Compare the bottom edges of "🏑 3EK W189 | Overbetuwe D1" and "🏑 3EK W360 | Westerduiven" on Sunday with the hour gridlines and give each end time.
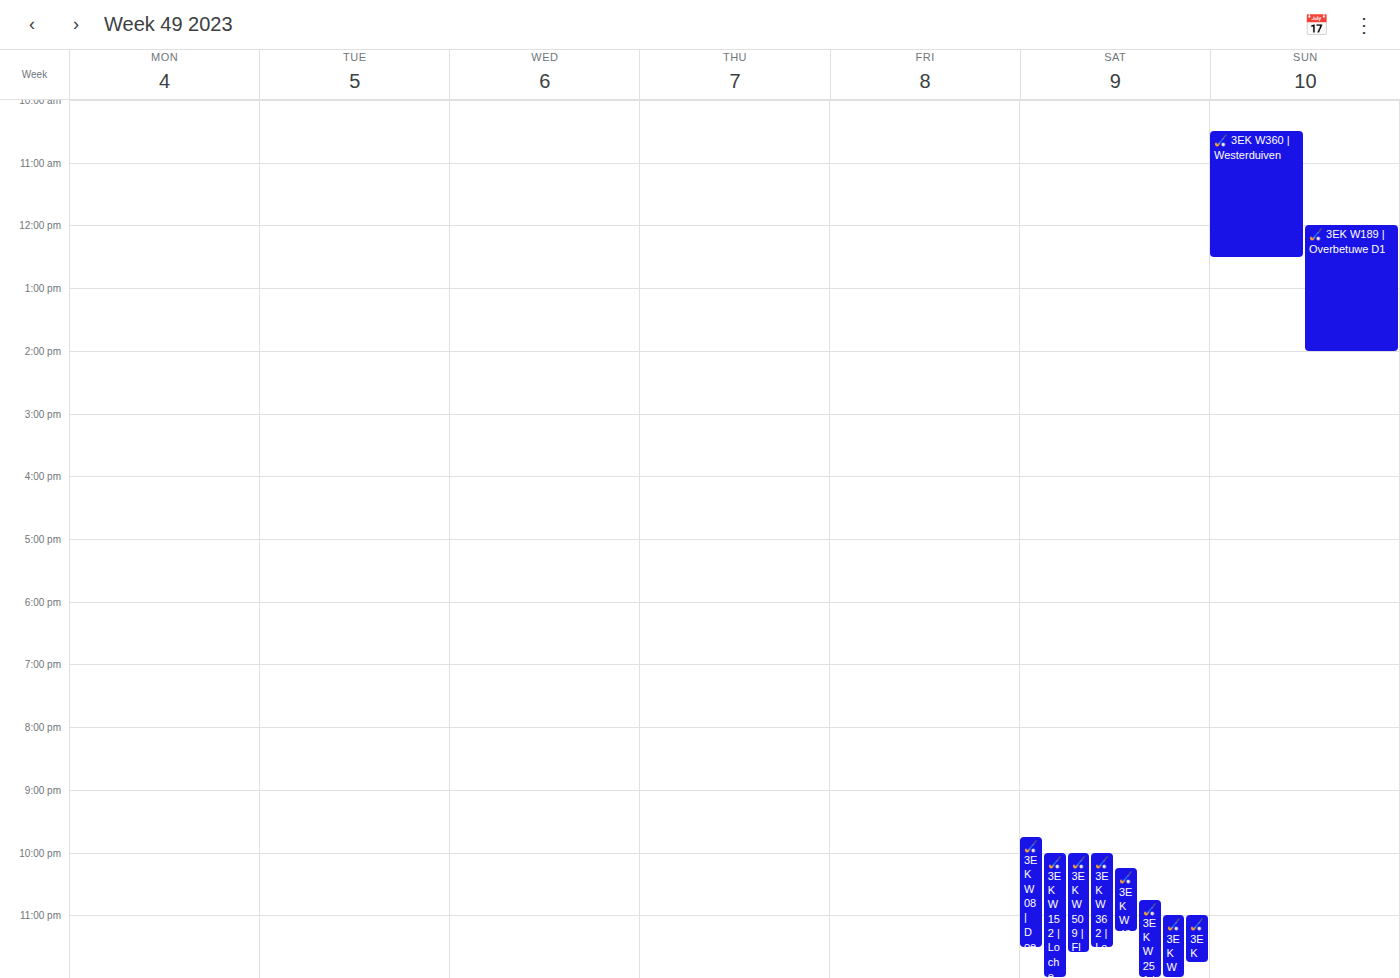
"🏑 3EK W189 | Overbetuwe D1": 2:00 PM, exactly on the 2 PM line. "🏑 3EK W360 | Westerduiven": 12:30 PM, halfway between the 12 PM and 1 PM lines.